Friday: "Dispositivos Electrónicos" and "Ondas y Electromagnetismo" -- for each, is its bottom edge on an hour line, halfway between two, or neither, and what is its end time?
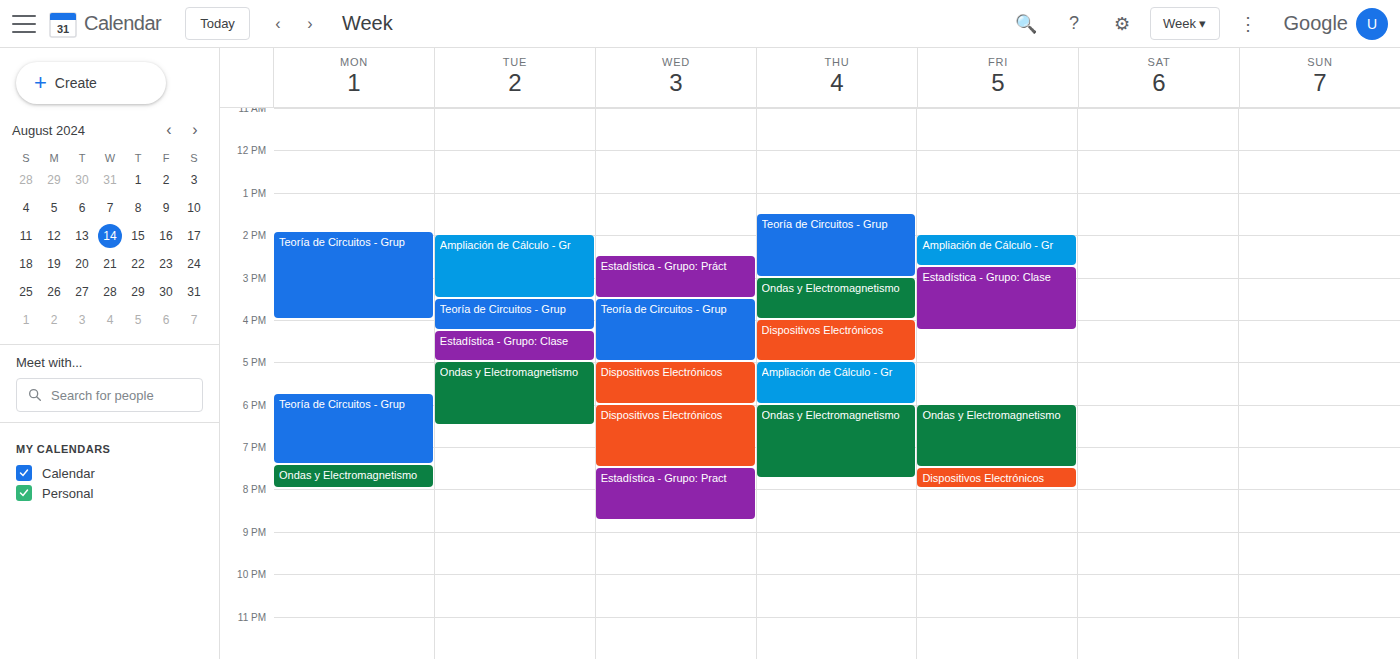
"Dispositivos Electrónicos": 8:00 PM, exactly on the 8 PM line. "Ondas y Electromagnetismo": 7:30 PM, halfway between the 7 PM and 8 PM lines.